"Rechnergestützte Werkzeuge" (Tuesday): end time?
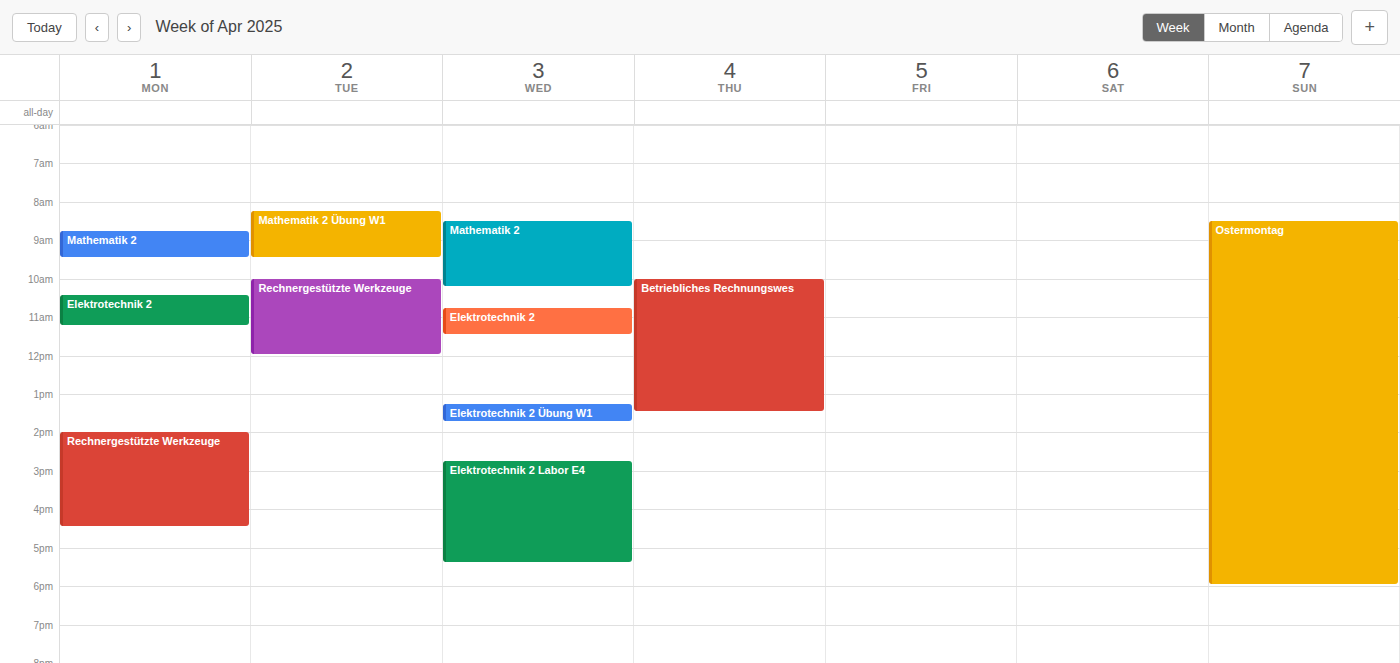
12:00 PM